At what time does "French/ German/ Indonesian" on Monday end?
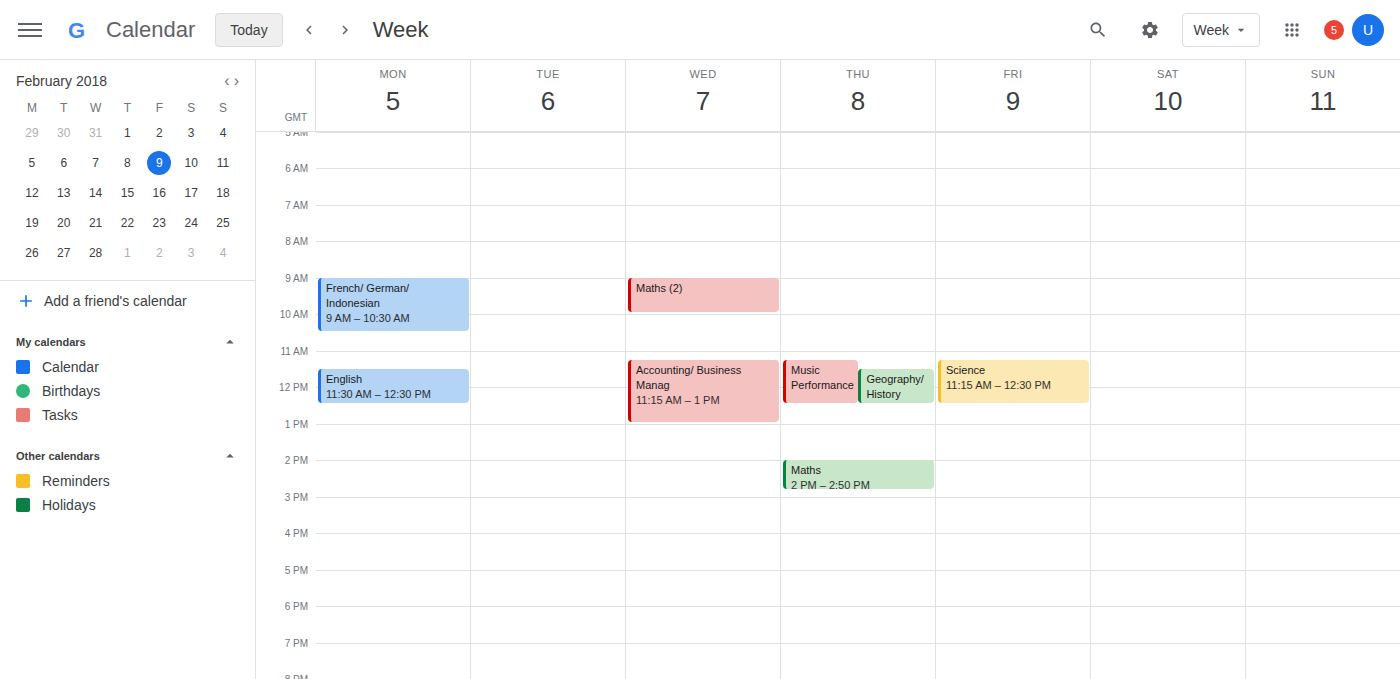
10:30 AM